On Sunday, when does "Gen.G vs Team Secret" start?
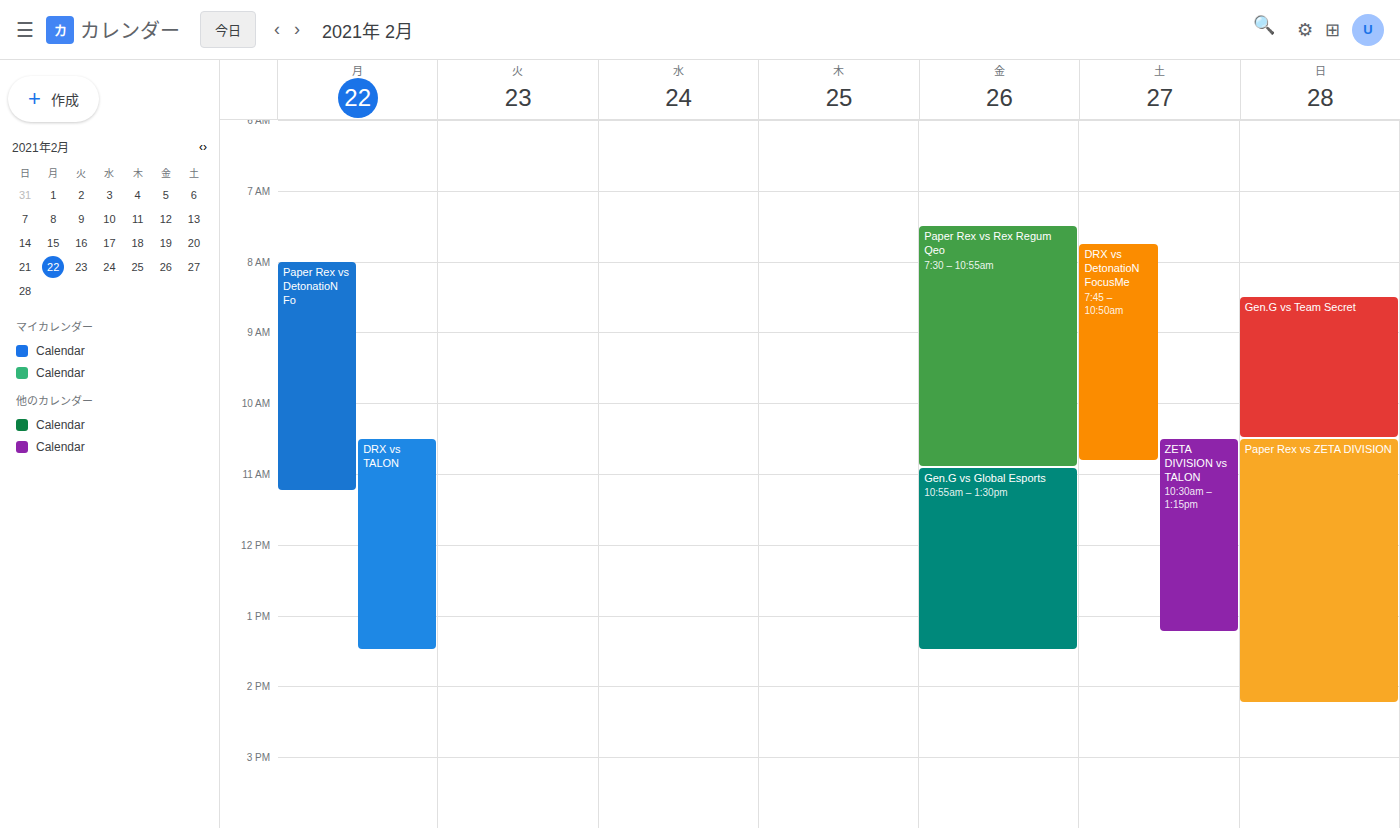
8:30 AM